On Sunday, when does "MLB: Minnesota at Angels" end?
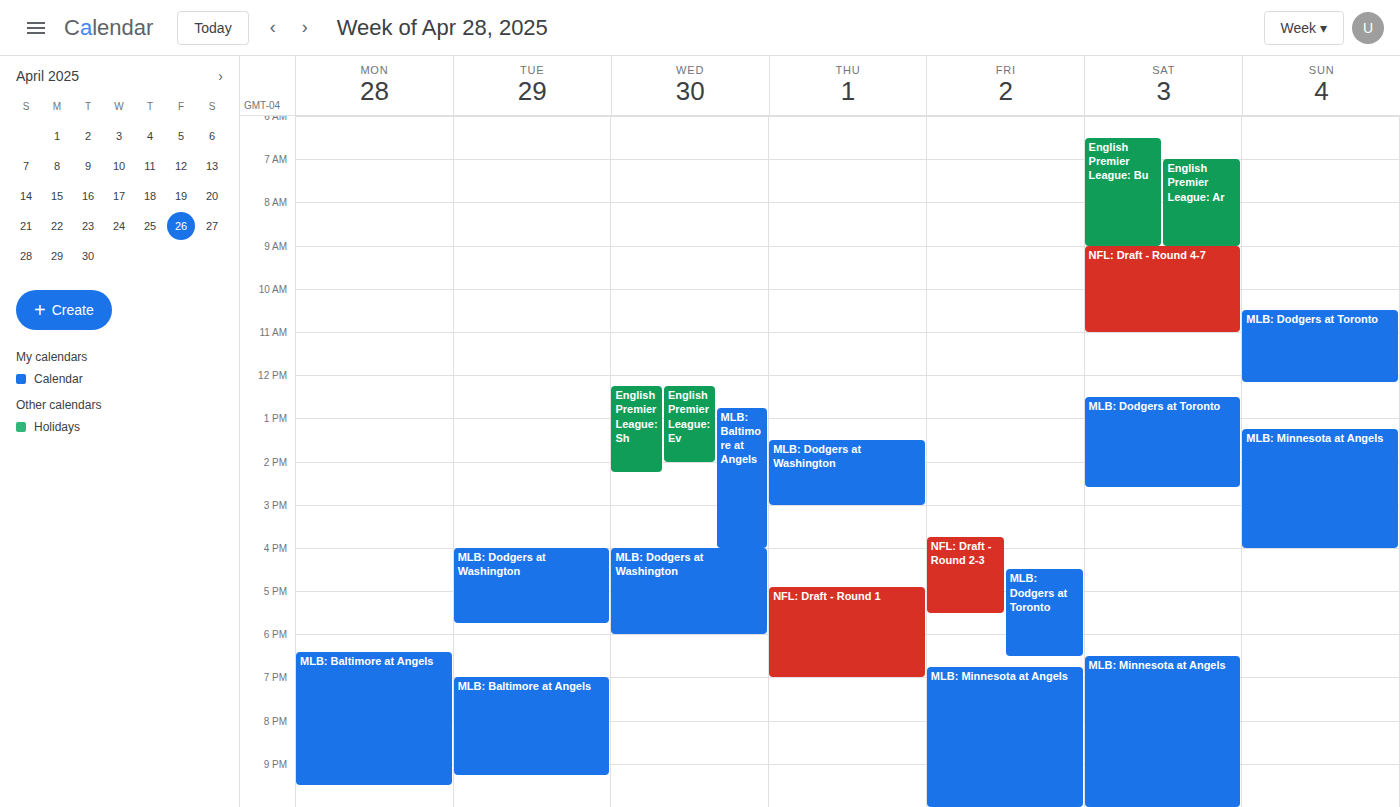
4:00 PM